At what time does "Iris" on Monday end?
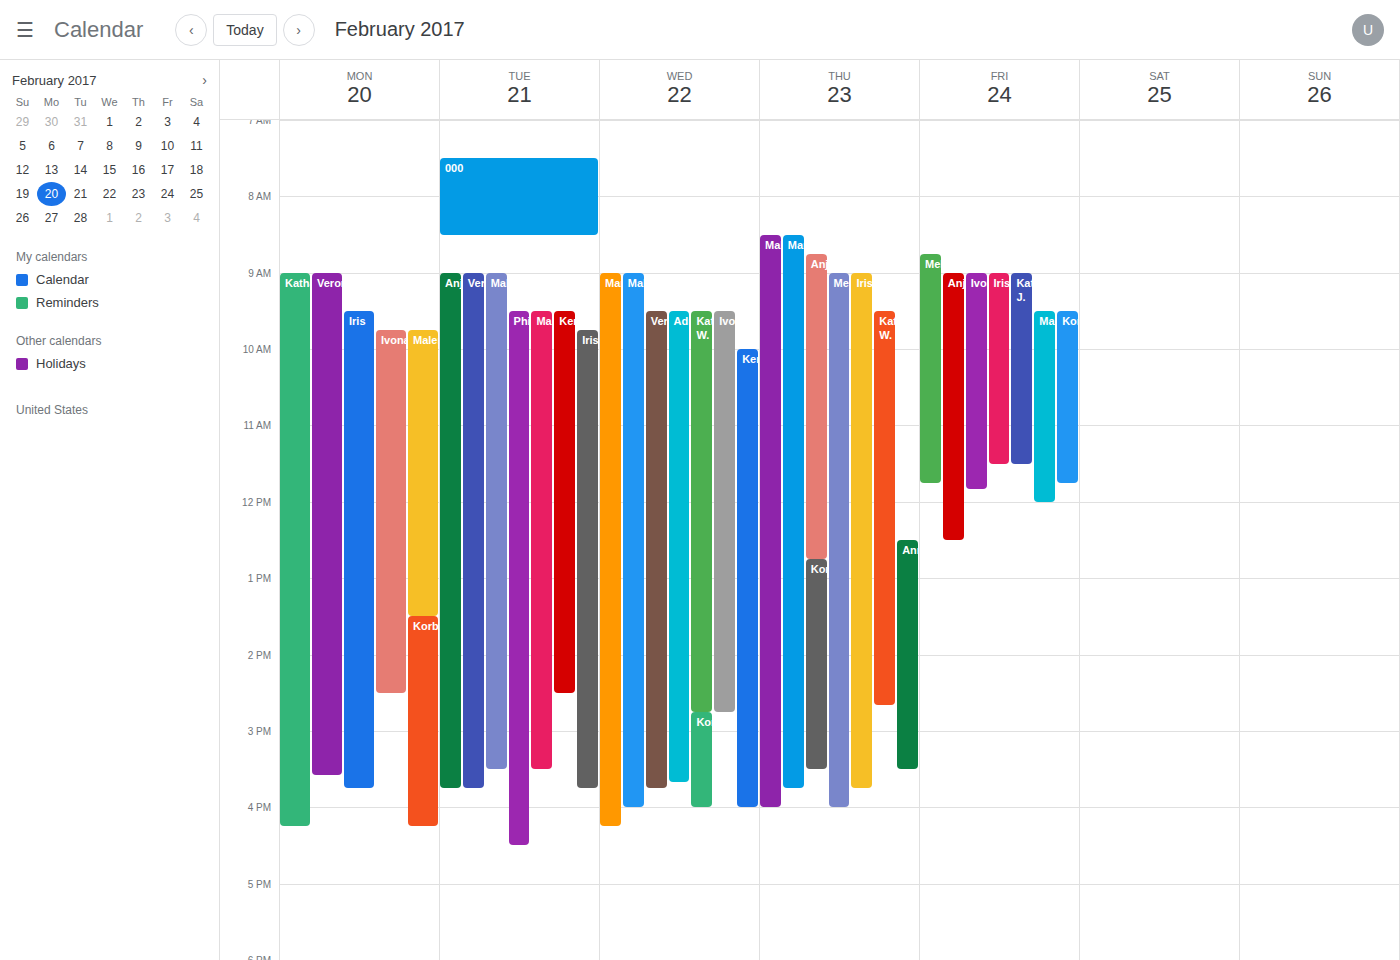
3:45 PM